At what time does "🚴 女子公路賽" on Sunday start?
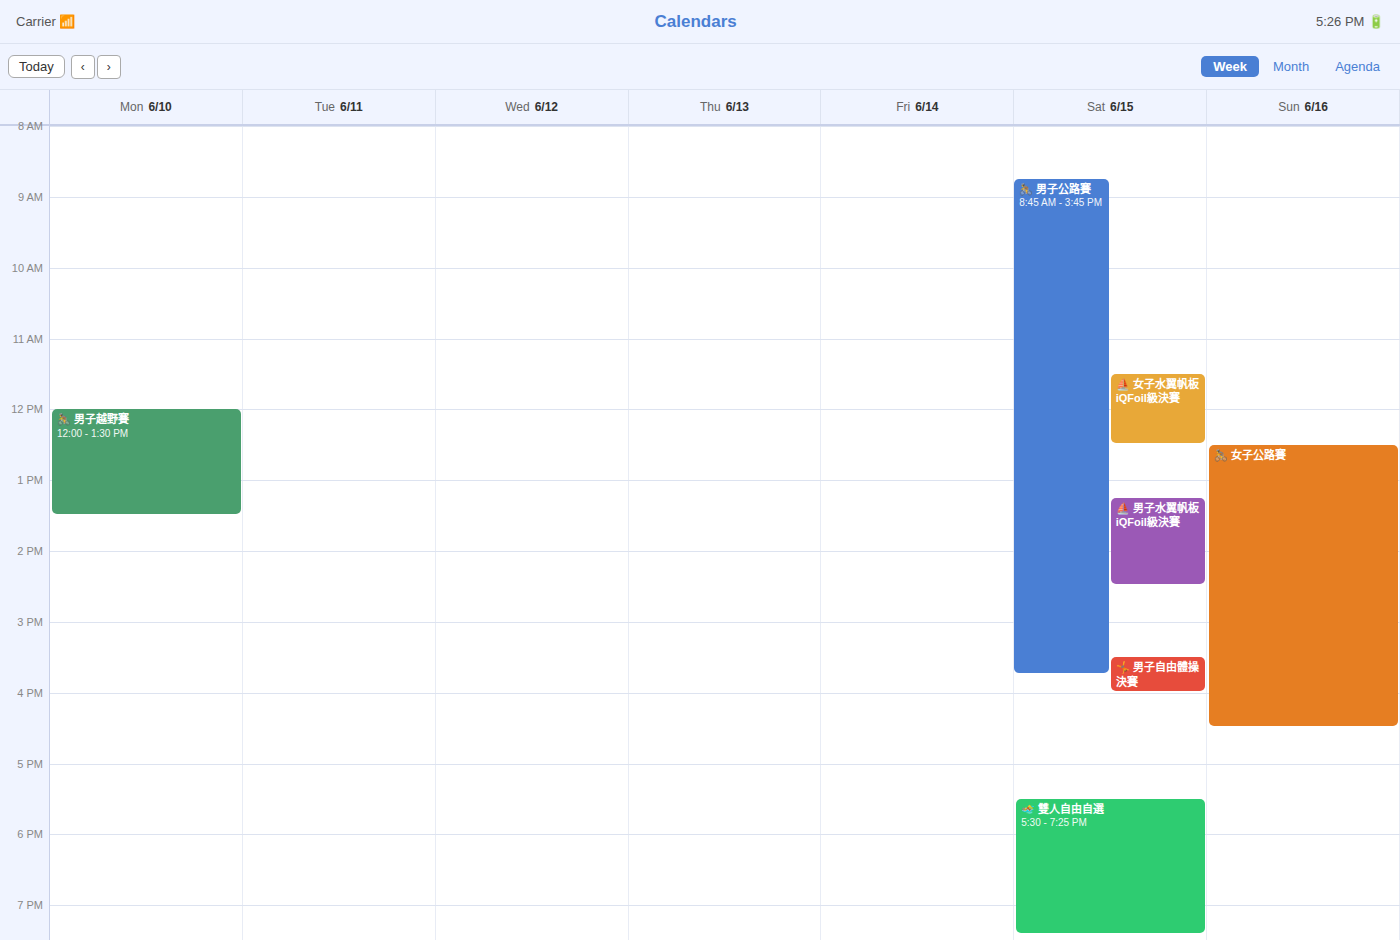
12:30 PM